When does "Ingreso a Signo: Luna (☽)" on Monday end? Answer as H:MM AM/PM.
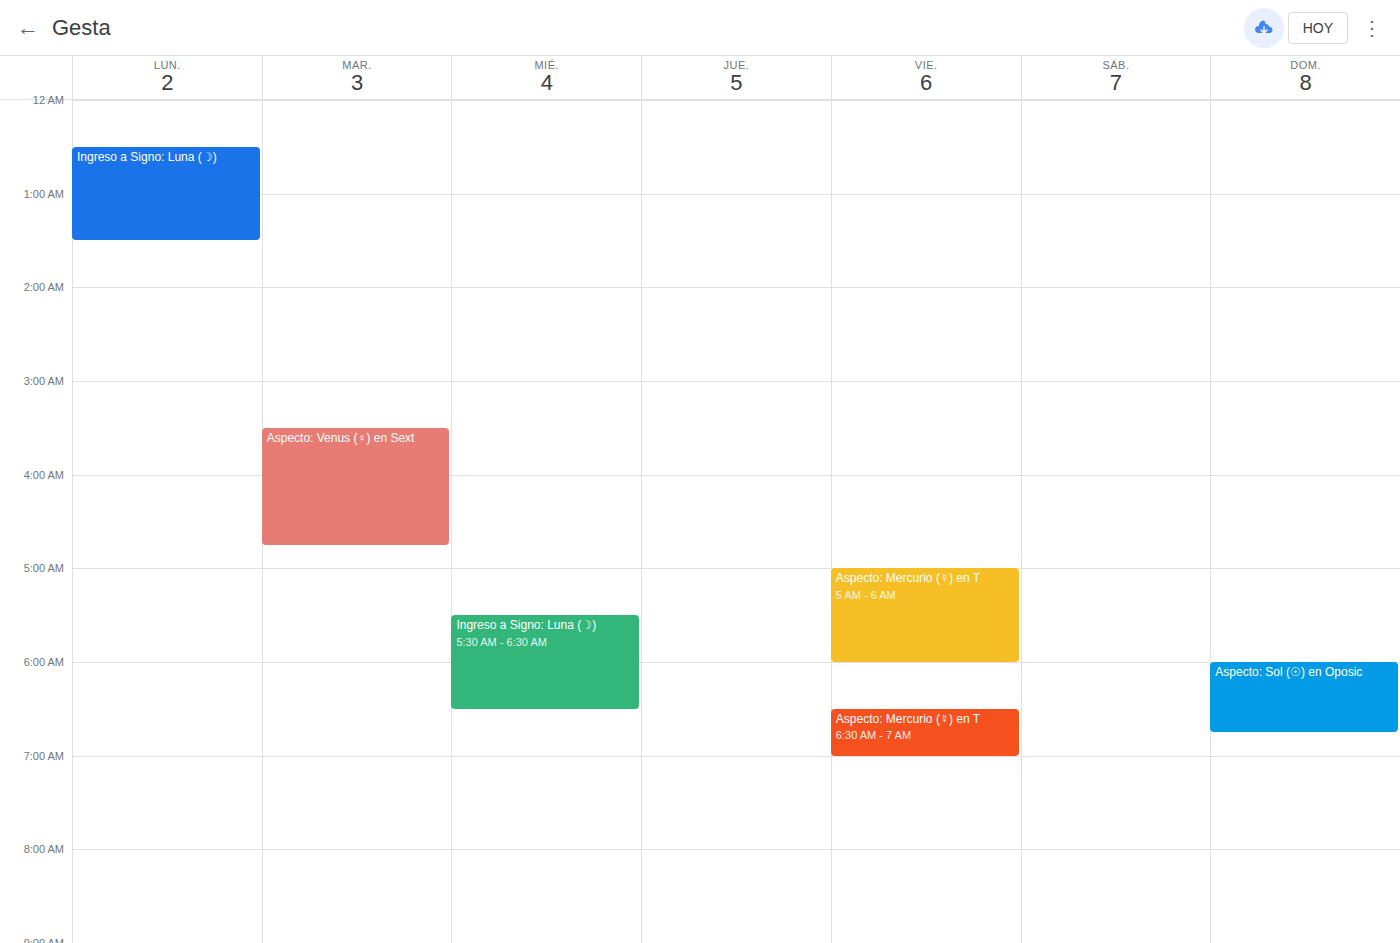
1:30 AM